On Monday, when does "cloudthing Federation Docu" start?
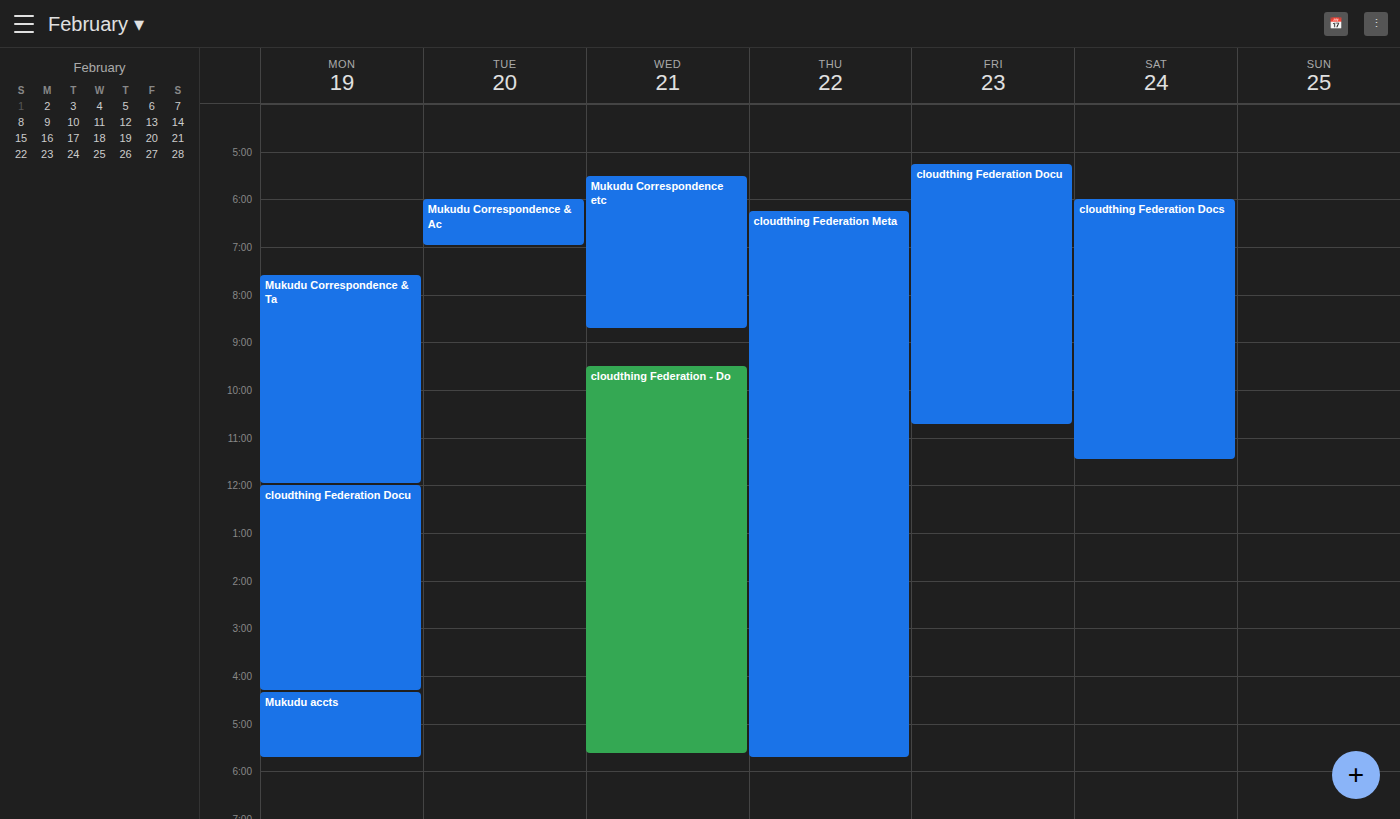
12:00 PM